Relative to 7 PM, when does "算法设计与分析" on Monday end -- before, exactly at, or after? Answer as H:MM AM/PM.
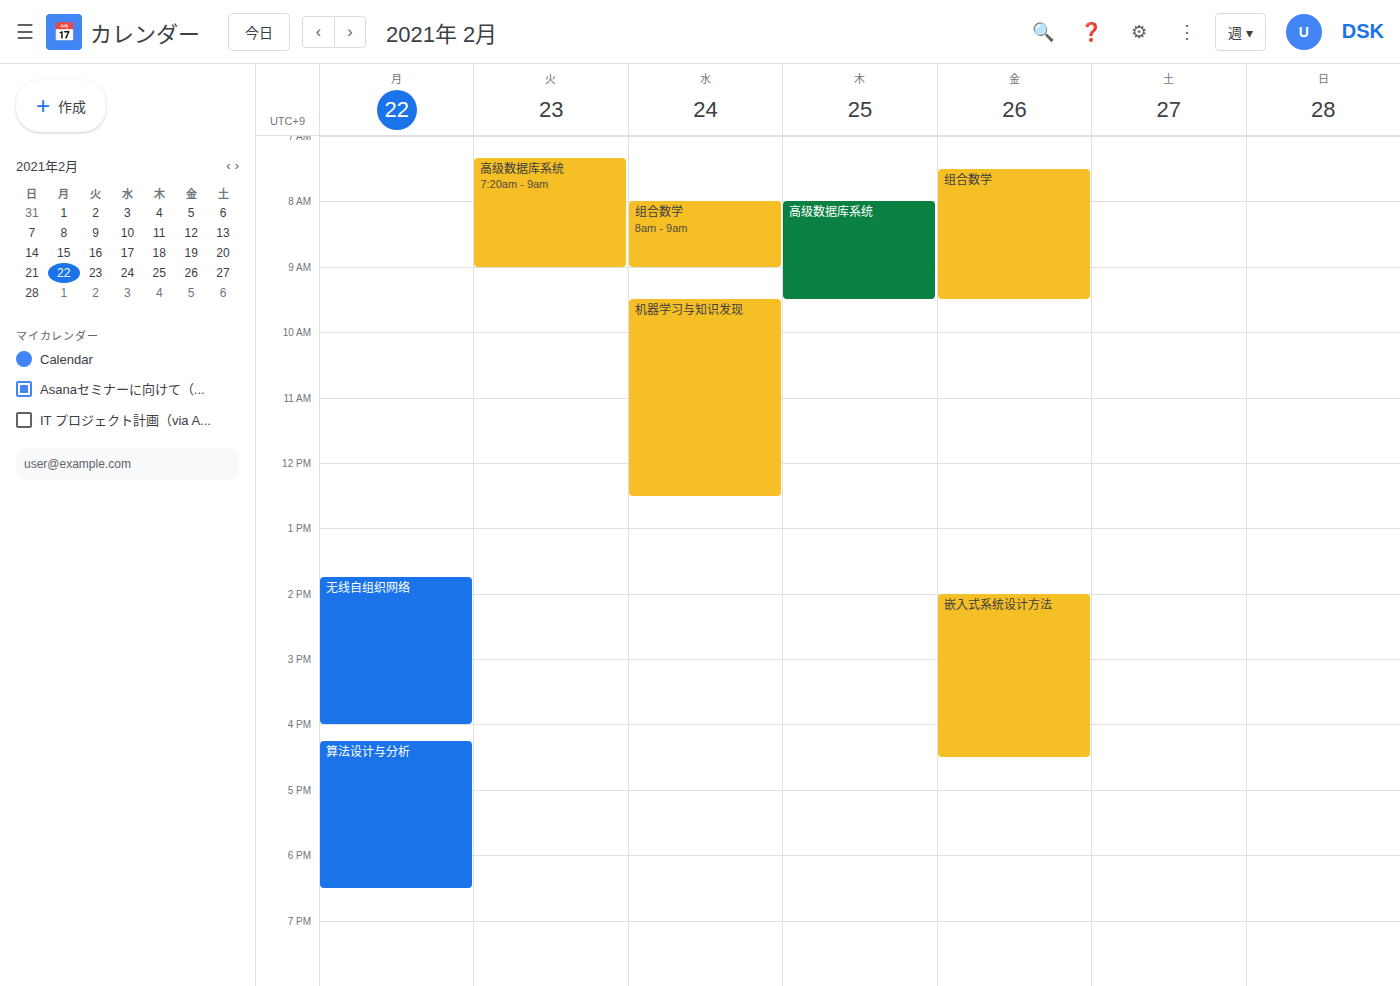
6:30 PM -- before 7 PM, 30 minutes above the 7 PM line.